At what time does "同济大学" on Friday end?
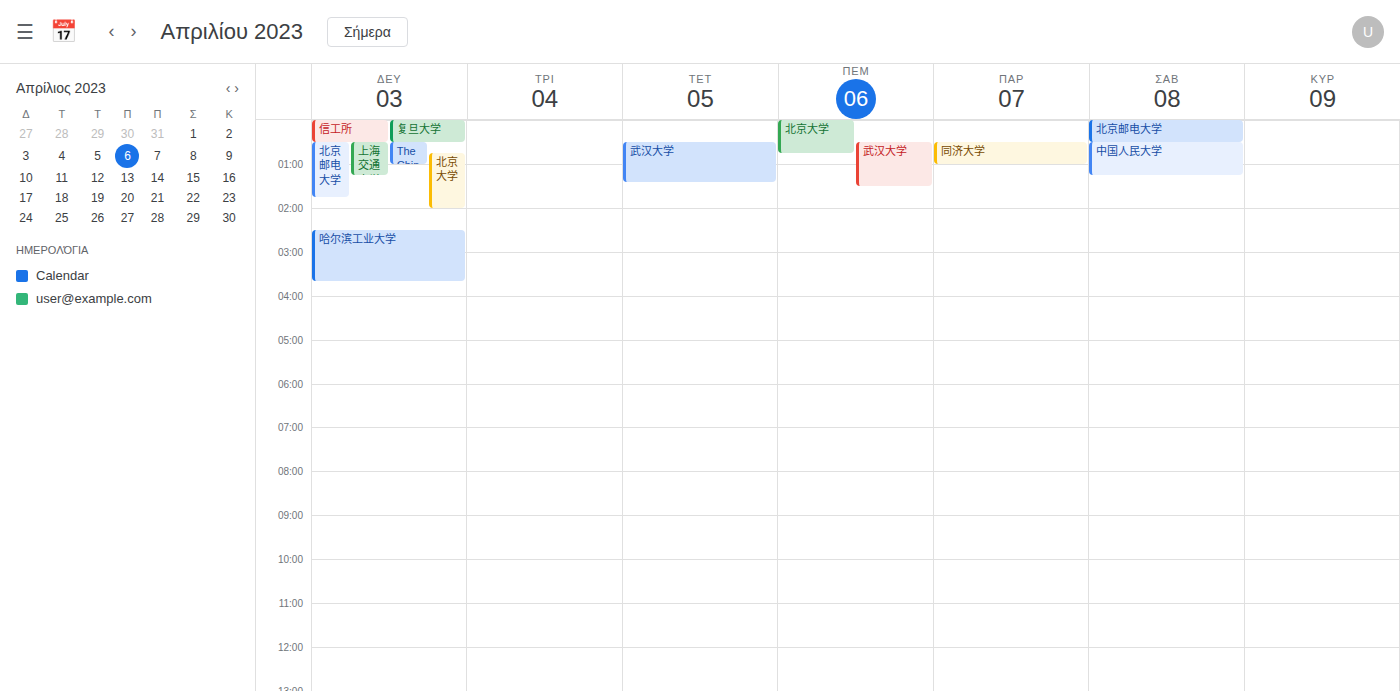
01:00